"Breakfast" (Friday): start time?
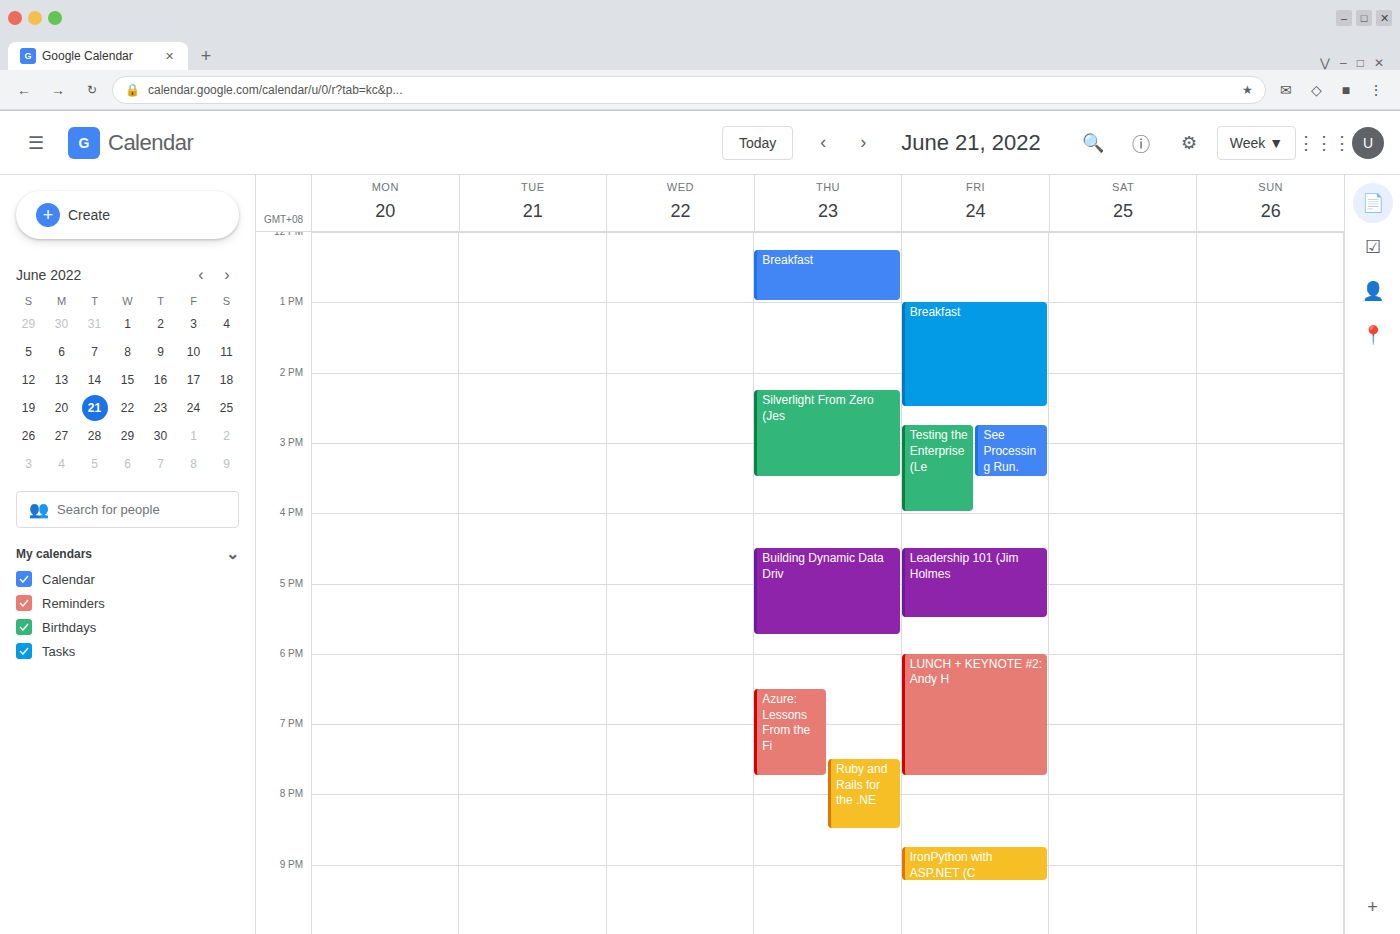
1:00 PM